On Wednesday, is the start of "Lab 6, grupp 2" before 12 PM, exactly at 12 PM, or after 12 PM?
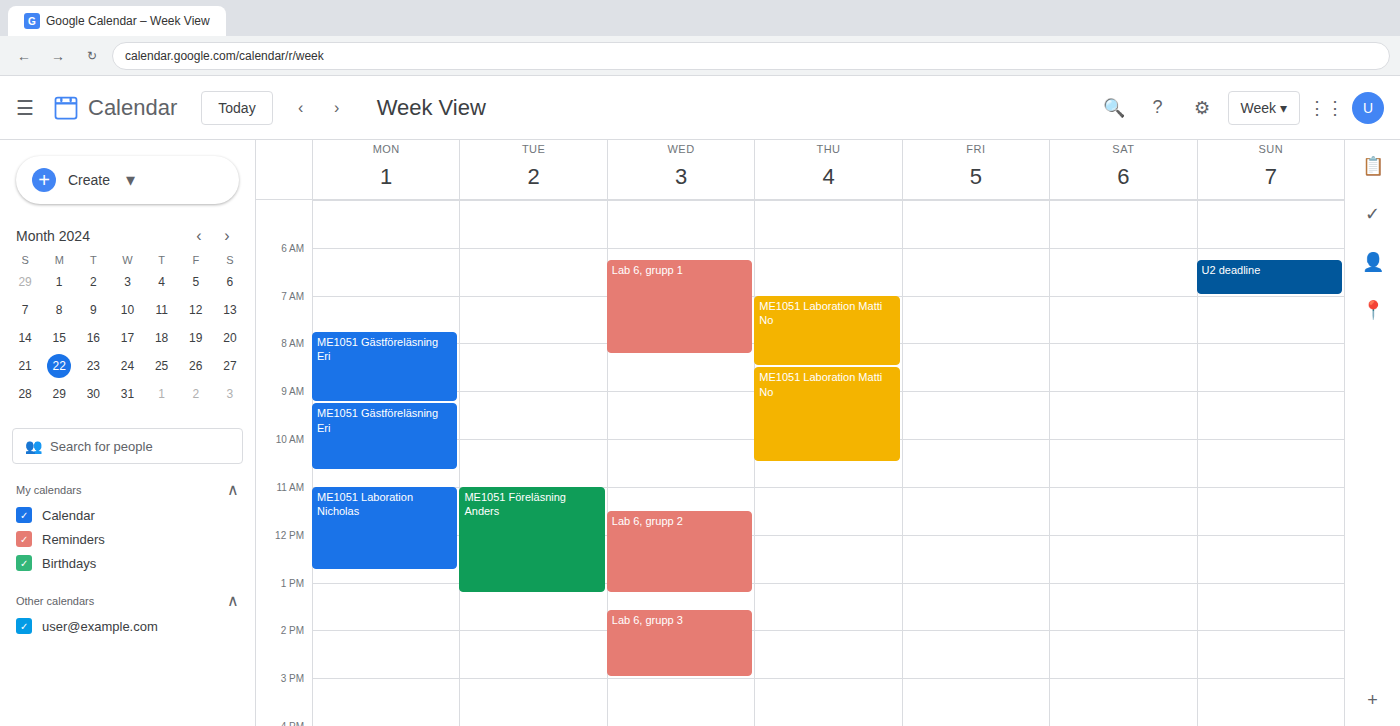
11:30 AM -- before 12 PM, 30 minutes above the 12 PM line.